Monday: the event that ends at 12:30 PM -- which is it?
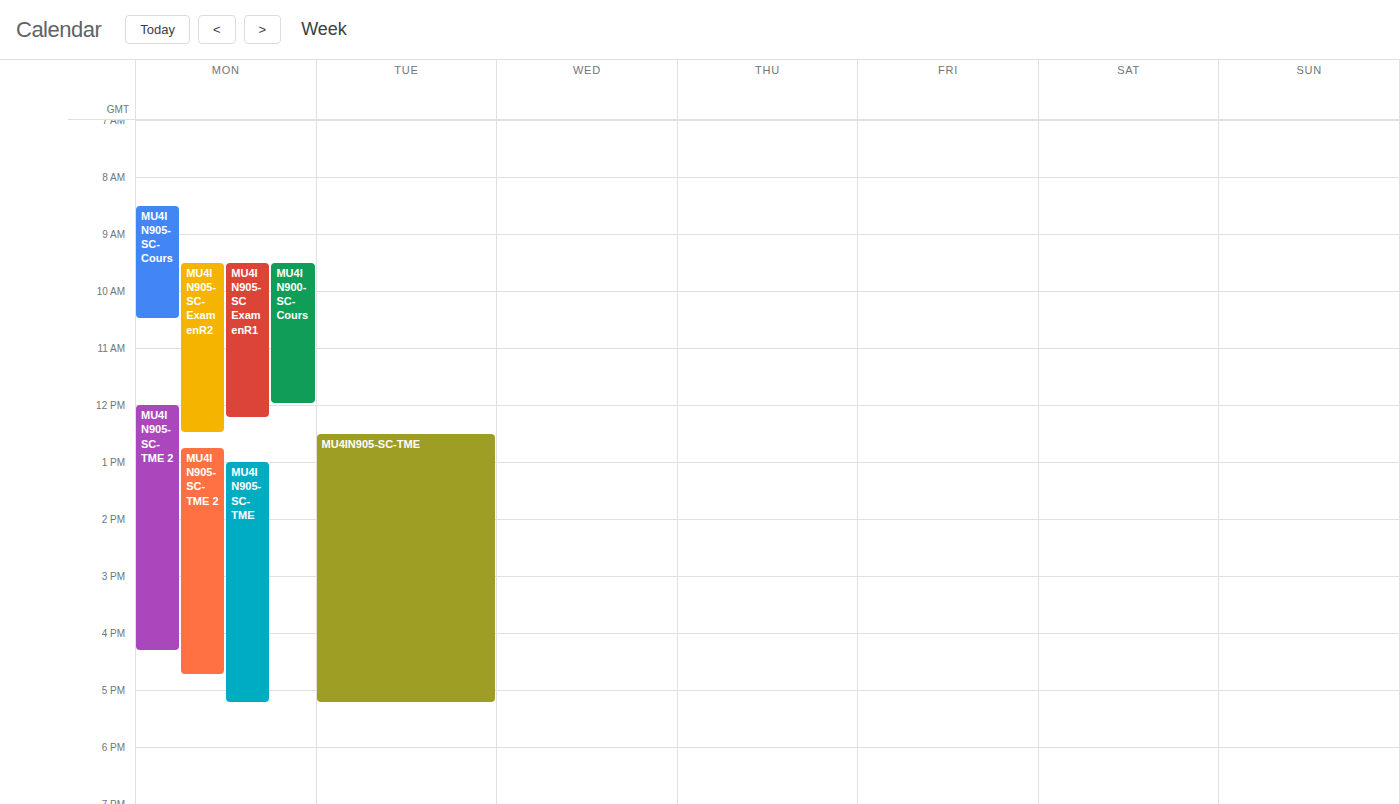
"MU4IN905-SC-ExamenR2"